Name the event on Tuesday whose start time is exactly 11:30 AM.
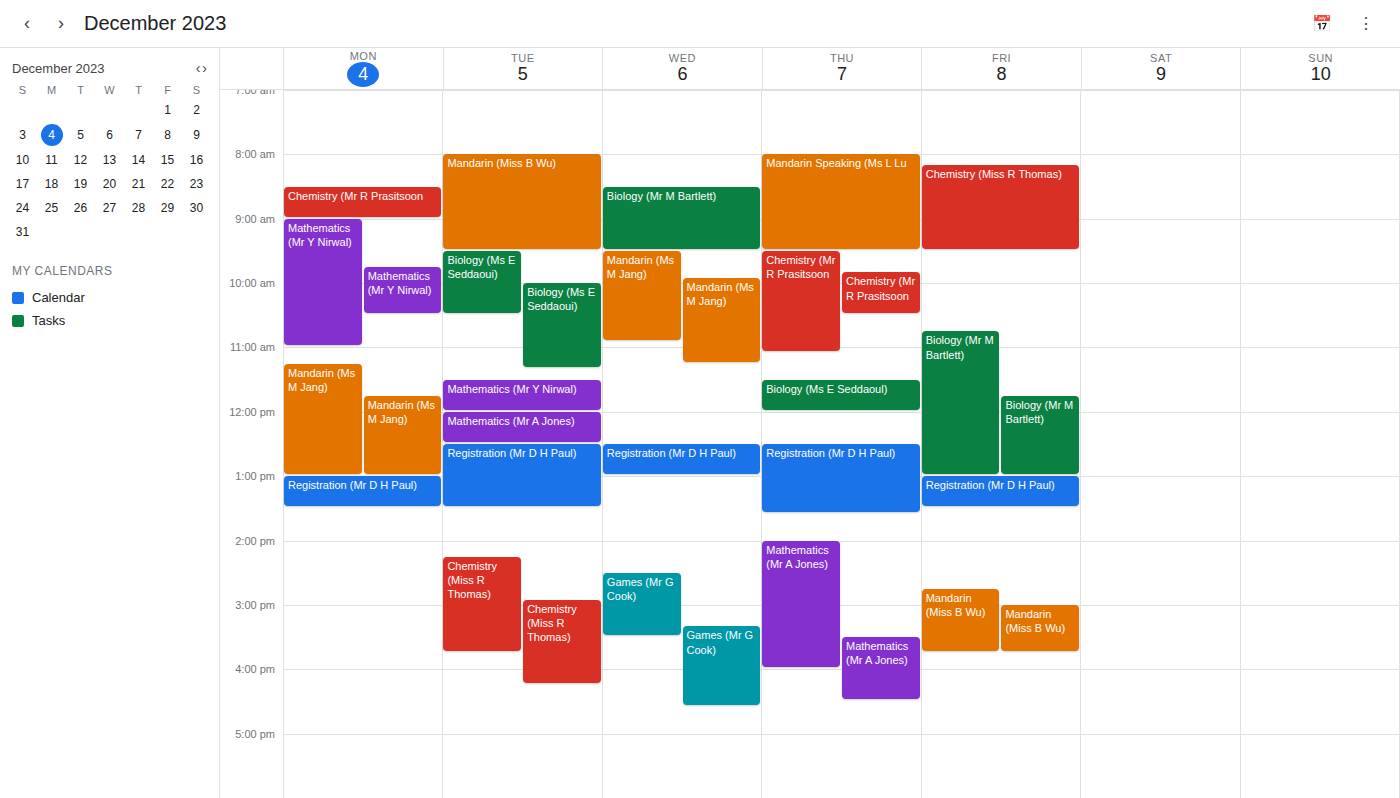
"Mathematics (Mr Y Nirwal)"